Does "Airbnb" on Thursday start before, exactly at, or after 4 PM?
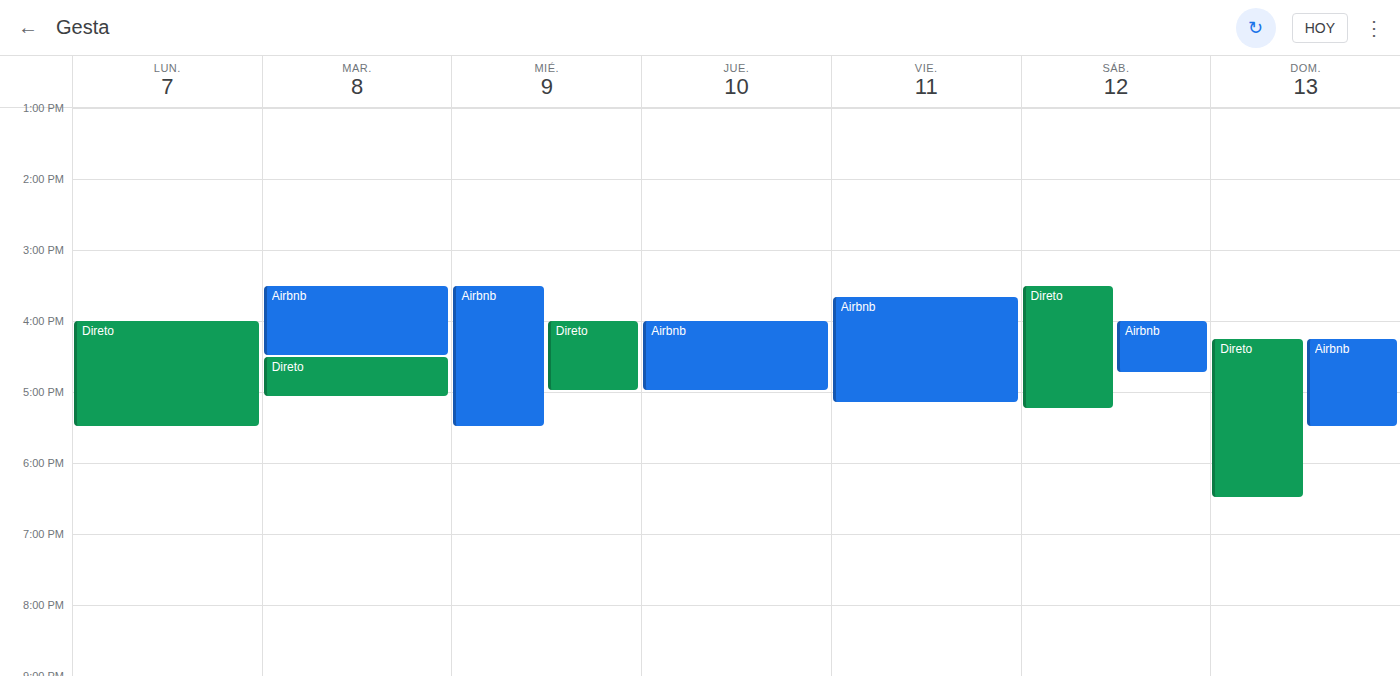
4:00 PM -- exactly at 4 PM, on the 4 PM line.